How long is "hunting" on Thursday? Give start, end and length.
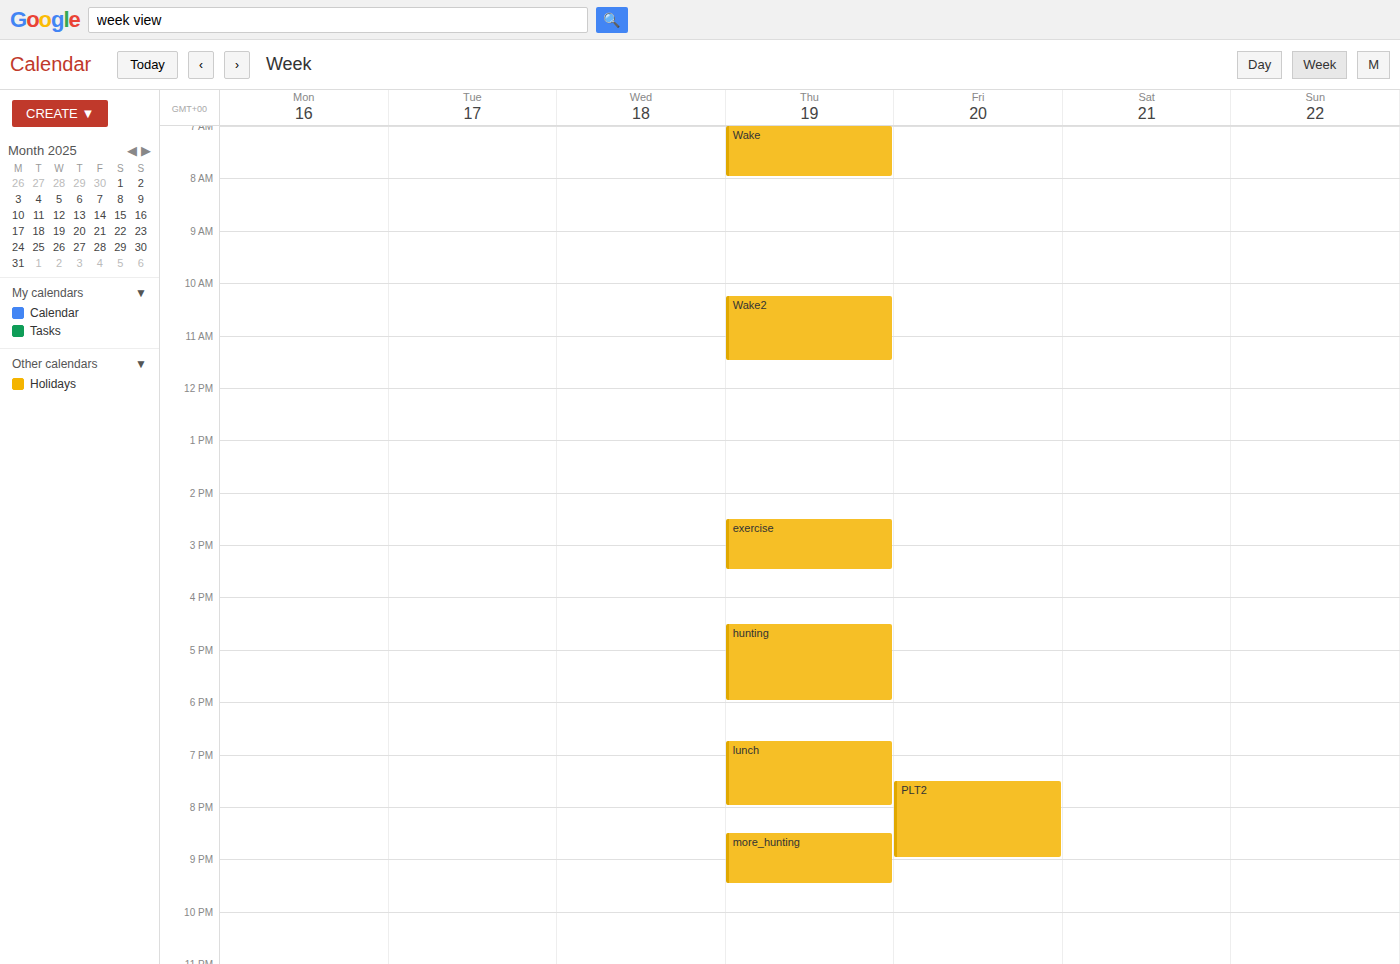
4:30 PM to 6:00 PM, 1 hour 30 minutes